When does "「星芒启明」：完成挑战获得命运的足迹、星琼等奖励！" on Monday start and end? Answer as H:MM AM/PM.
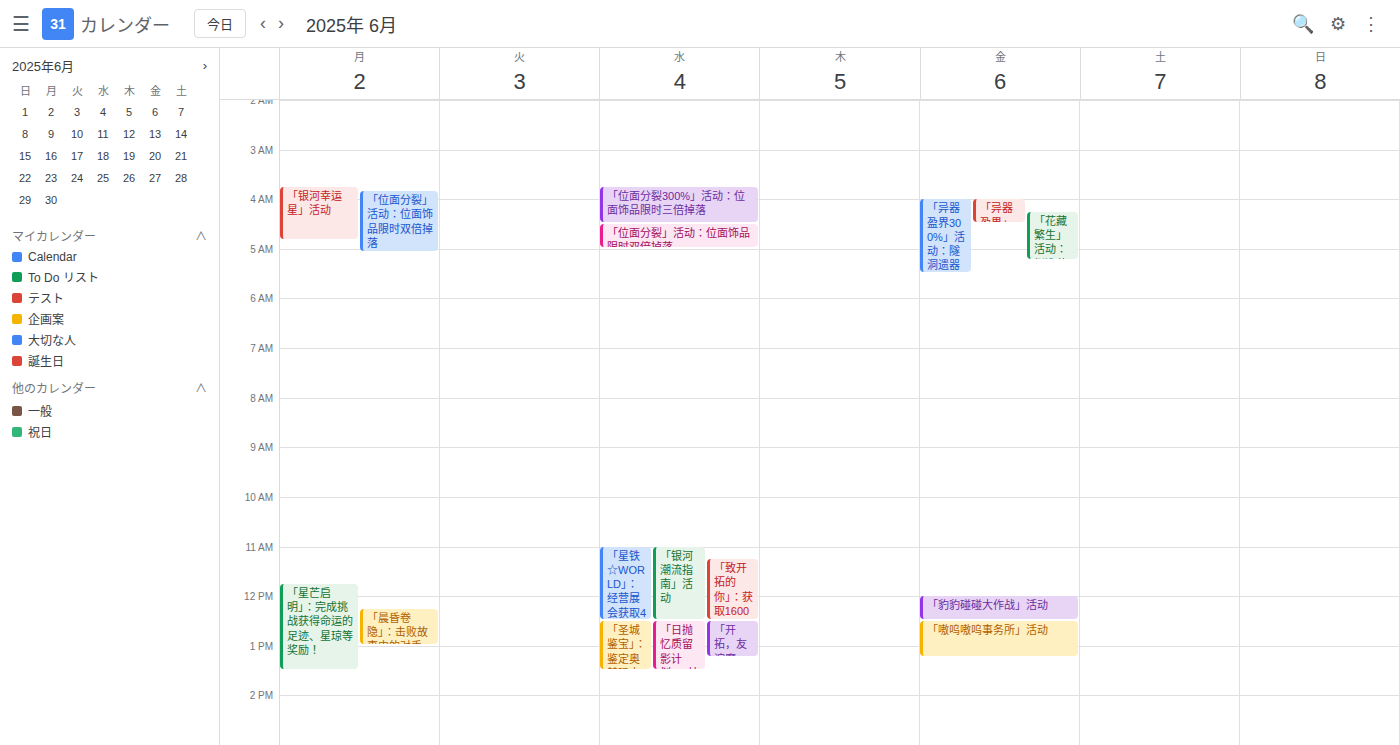
11:45 AM to 1:30 PM